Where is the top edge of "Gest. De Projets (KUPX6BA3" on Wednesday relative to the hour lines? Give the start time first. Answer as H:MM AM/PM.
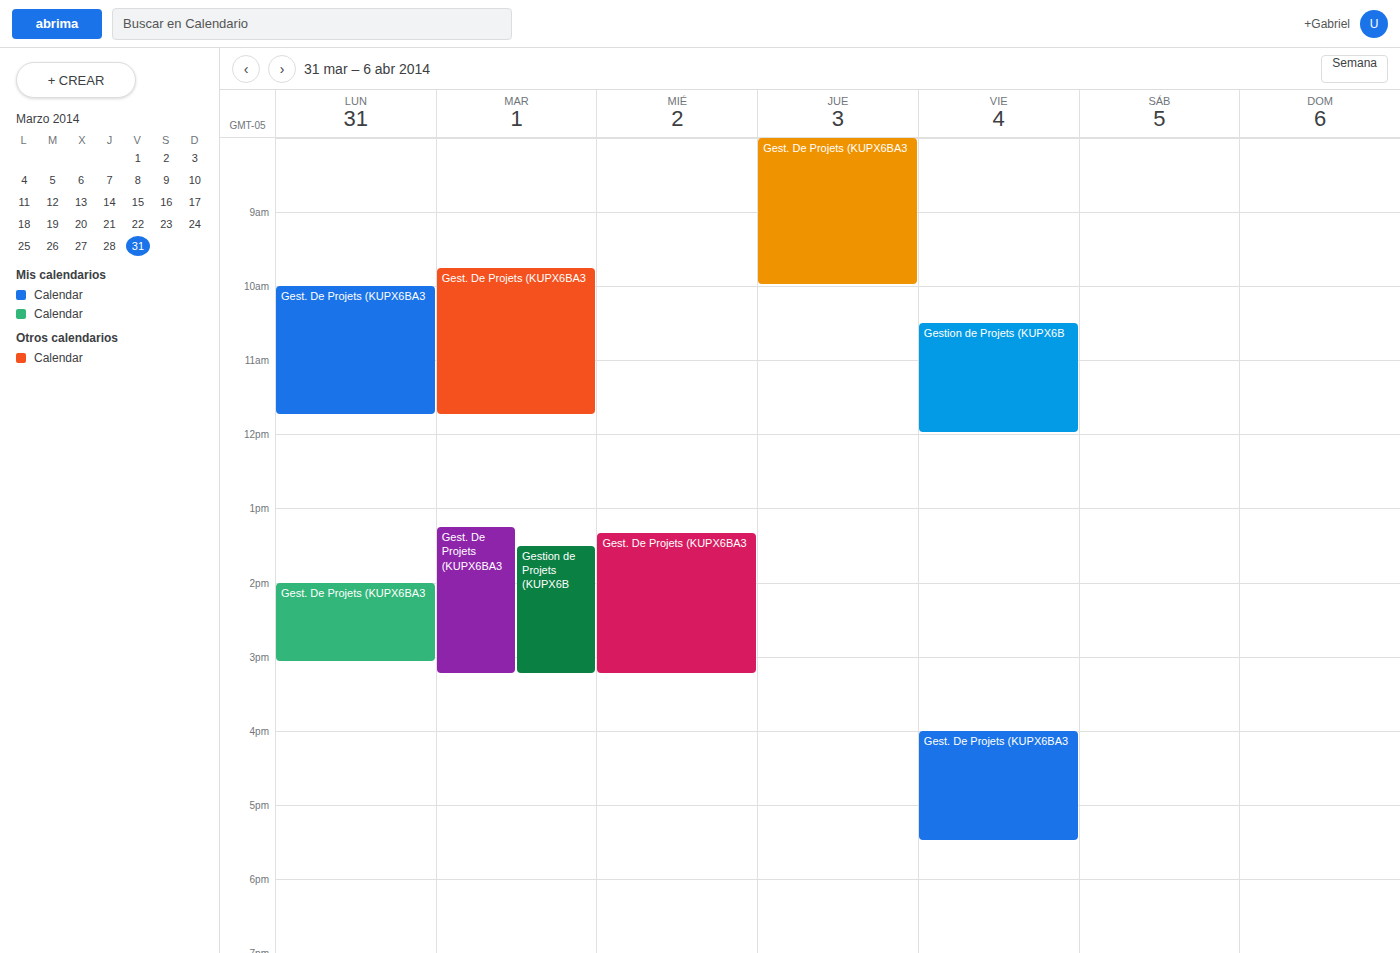
1:20 PM -- neither: 20 minutes below the 1 PM line and 40 minutes above the 2 PM line.